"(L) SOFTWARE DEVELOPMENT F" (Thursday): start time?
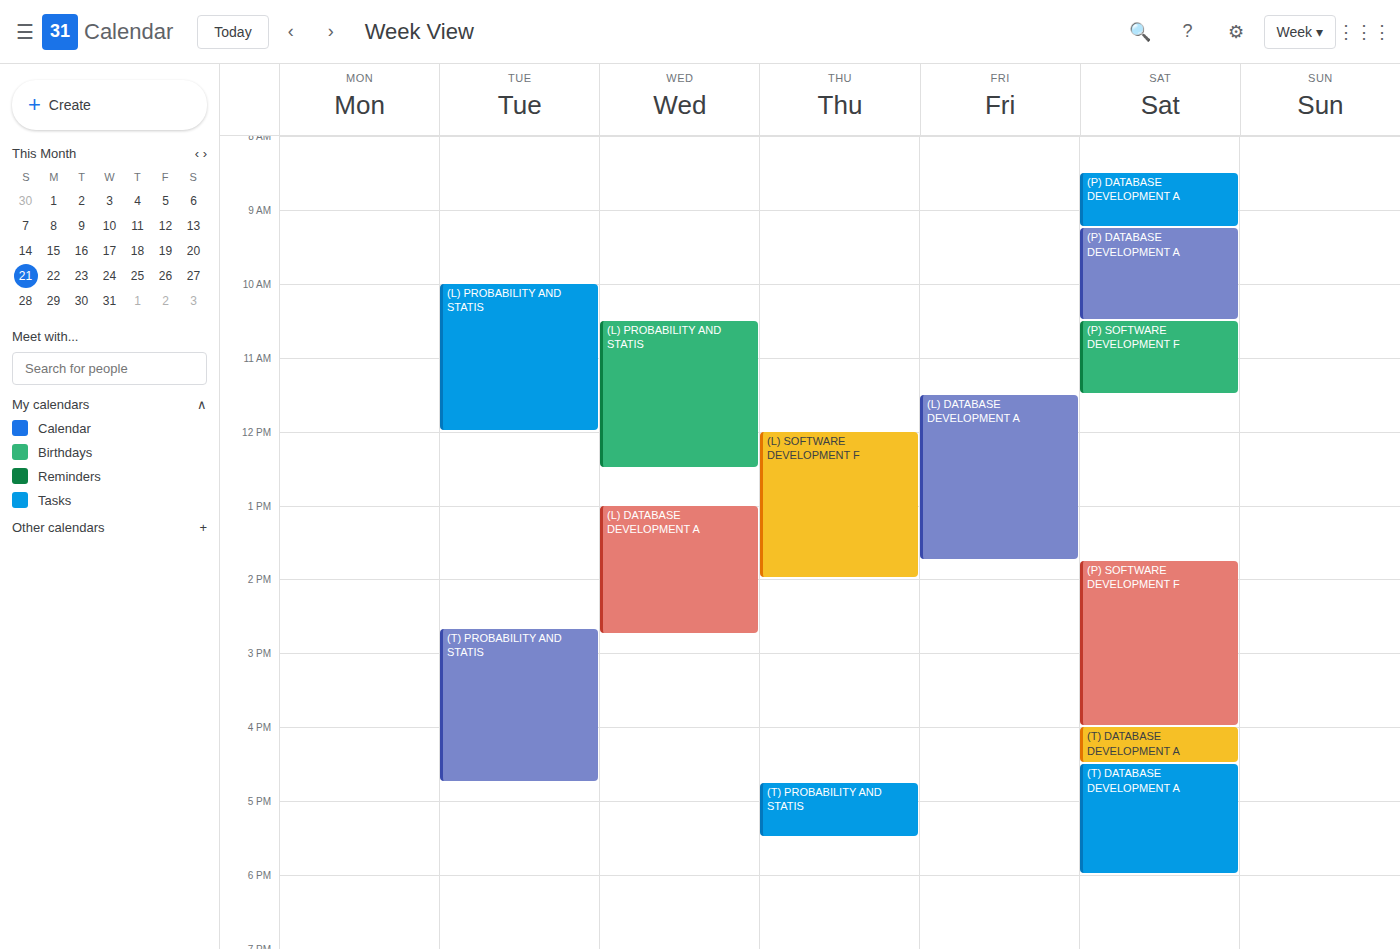
12:00